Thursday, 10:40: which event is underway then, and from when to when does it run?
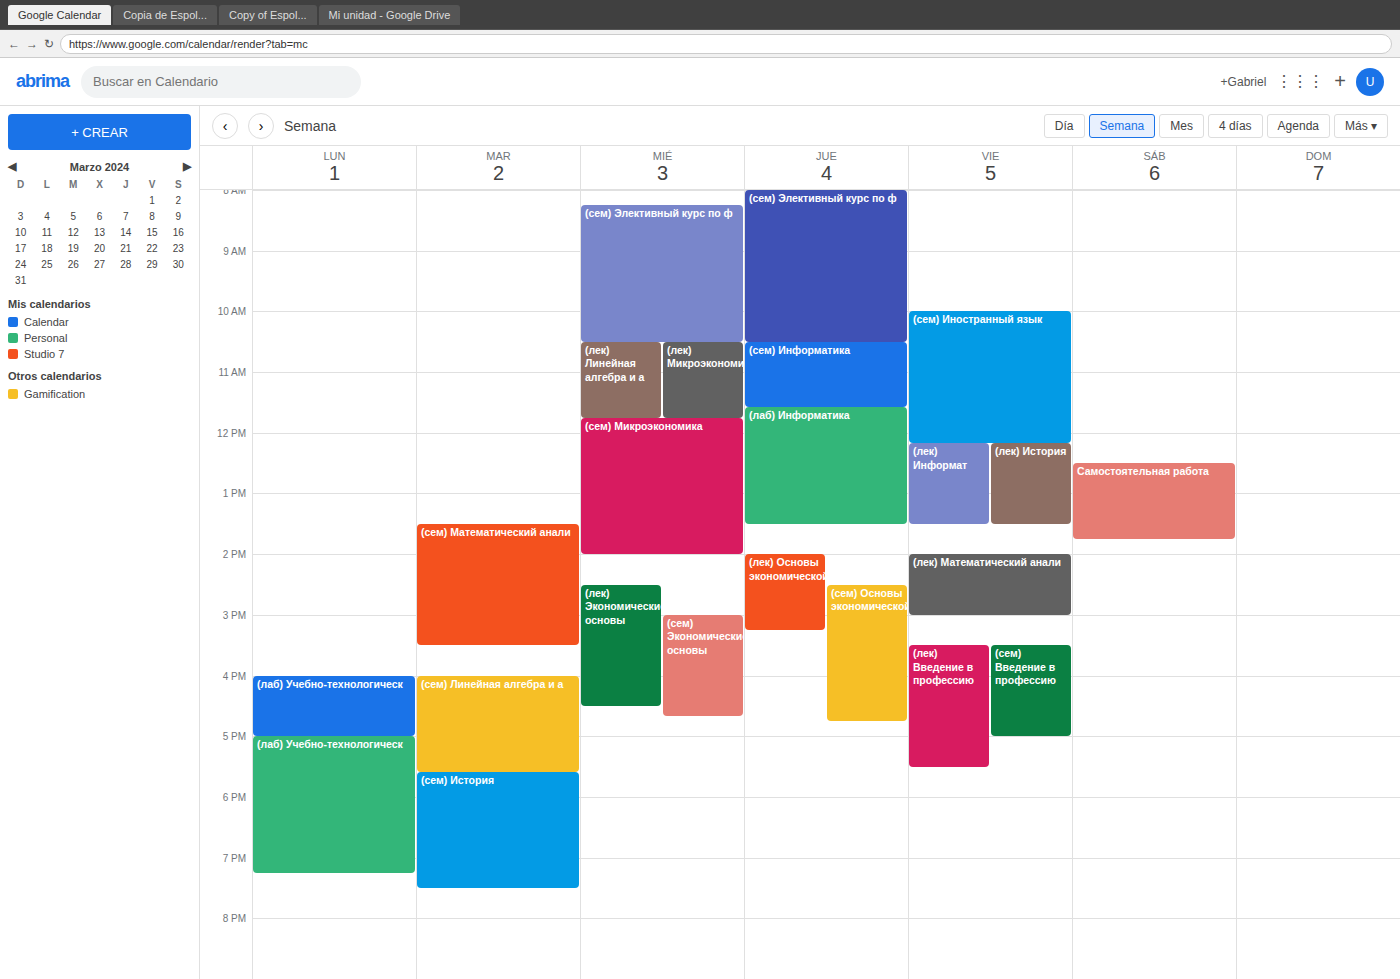
"(сем) Информатика", 10:30 to 11:35